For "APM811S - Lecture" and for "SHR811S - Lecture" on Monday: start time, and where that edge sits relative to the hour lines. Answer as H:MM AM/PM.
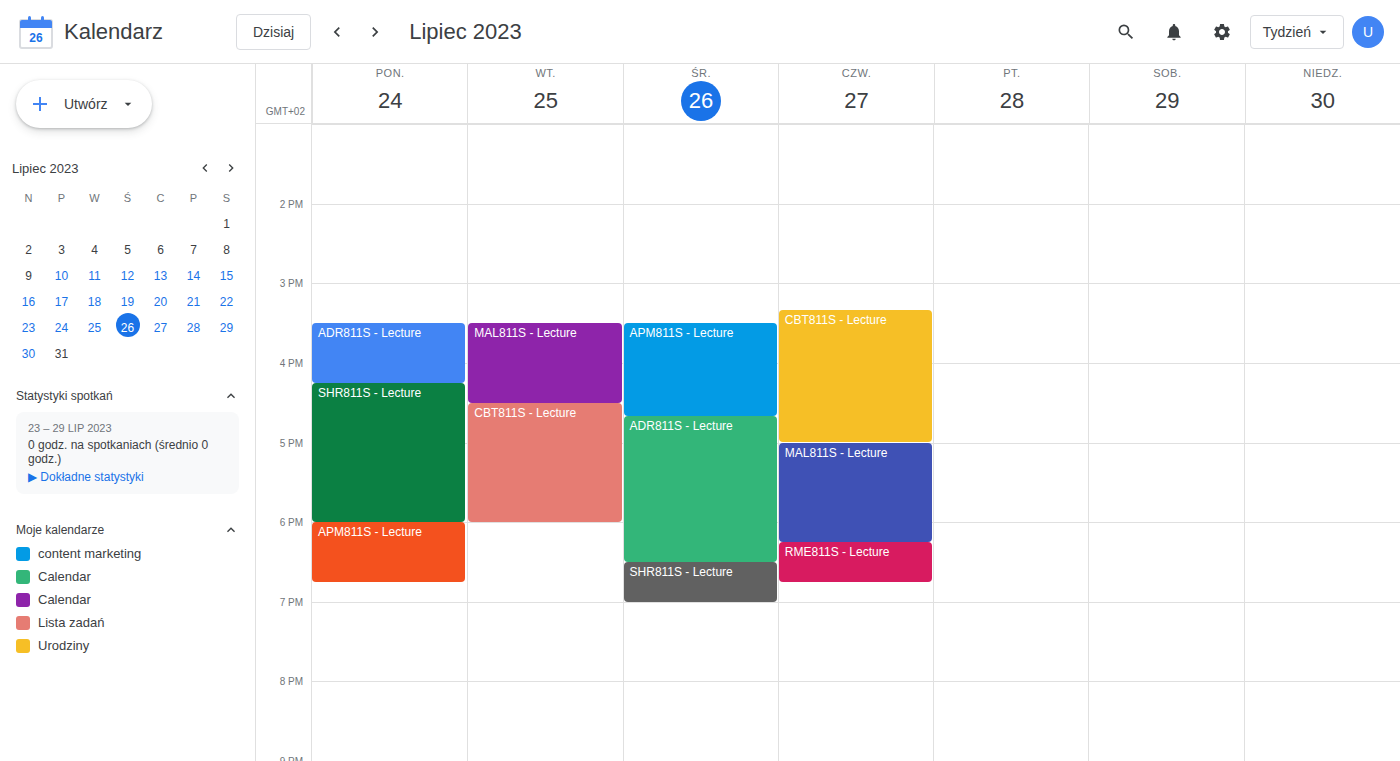
"APM811S - Lecture": 6:00 PM, exactly on the 6 PM line. "SHR811S - Lecture": 4:15 PM, neither: a quarter of the way from the 4 PM line to the 5 PM line.